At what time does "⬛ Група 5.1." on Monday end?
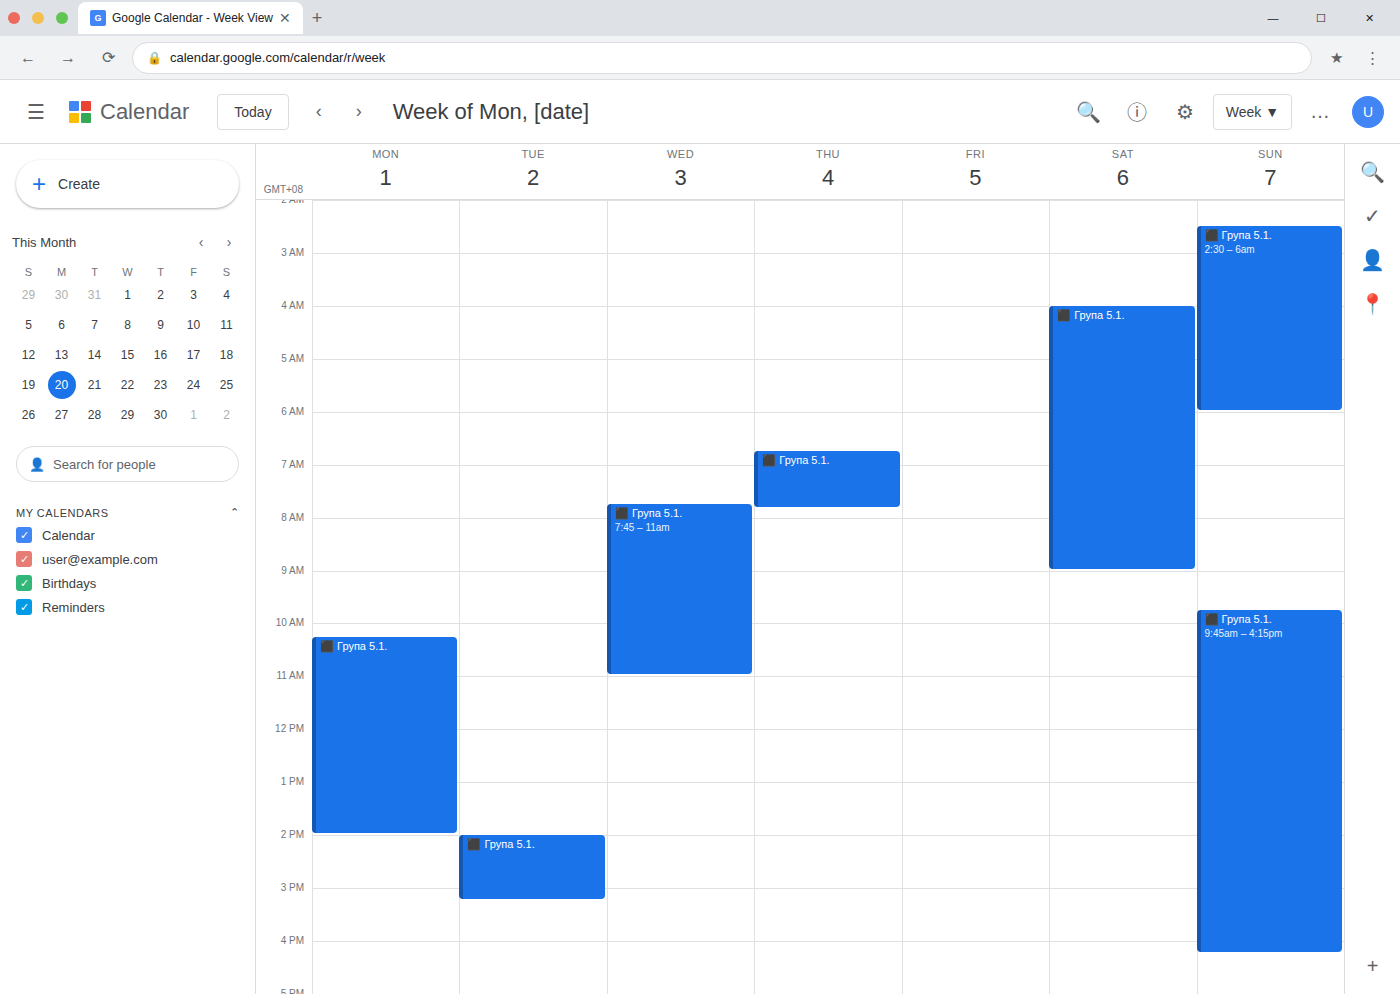
14:00